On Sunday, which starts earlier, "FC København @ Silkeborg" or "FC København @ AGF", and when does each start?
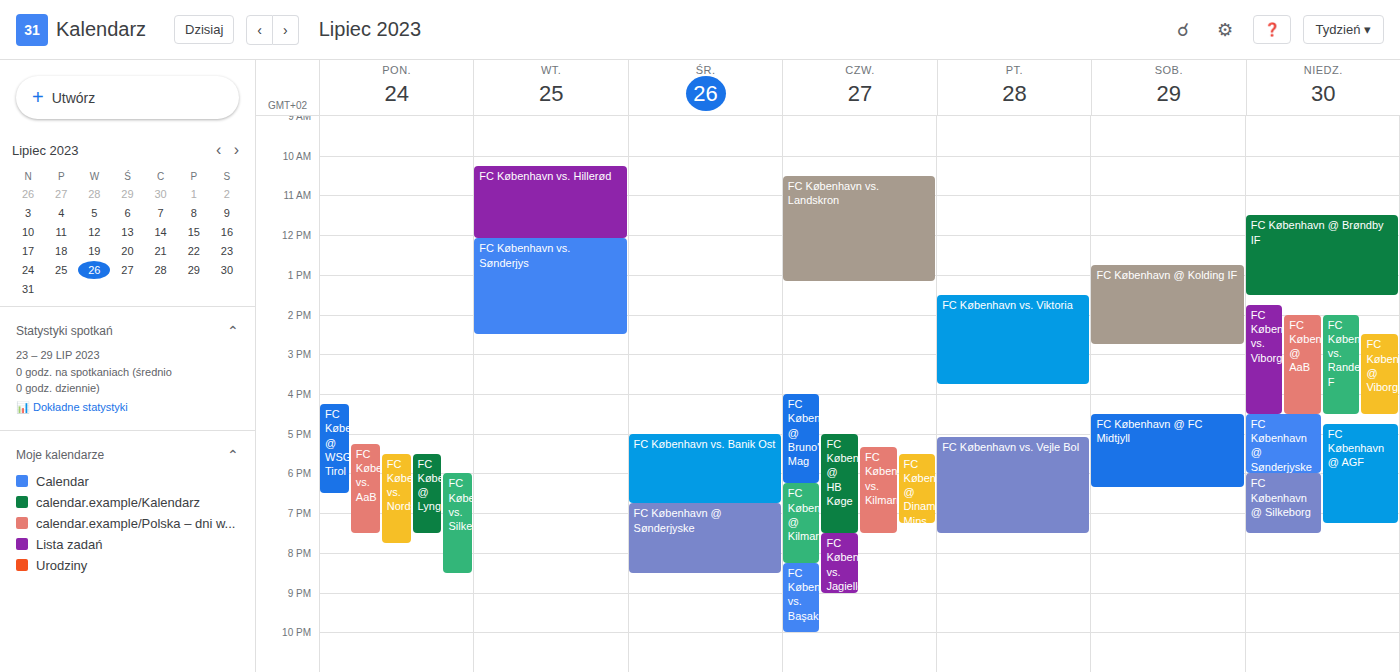
"FC København @ AGF" 4:45 PM; "FC København @ Silkeborg" 6:00 PM.